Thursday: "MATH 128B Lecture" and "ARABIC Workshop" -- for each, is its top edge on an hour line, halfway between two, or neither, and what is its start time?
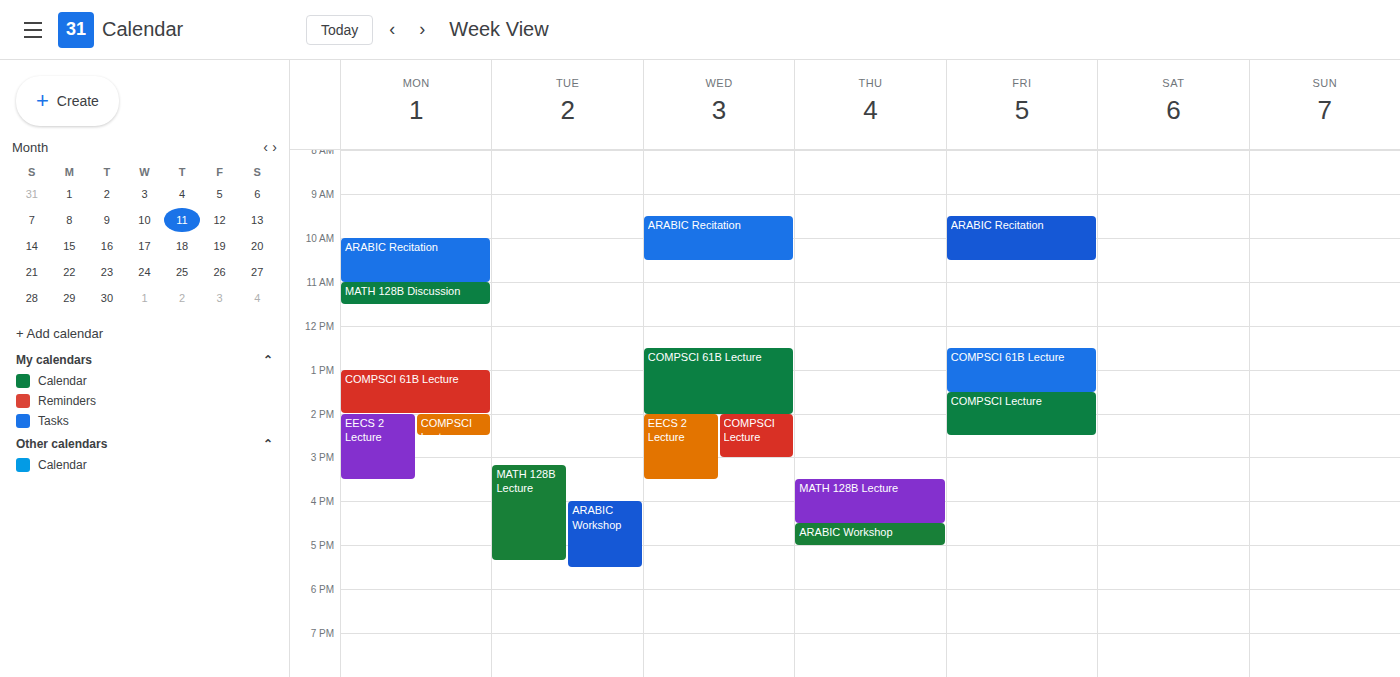
"MATH 128B Lecture": 3:30 PM, halfway between the 3 PM and 4 PM lines. "ARABIC Workshop": 4:30 PM, halfway between the 4 PM and 5 PM lines.